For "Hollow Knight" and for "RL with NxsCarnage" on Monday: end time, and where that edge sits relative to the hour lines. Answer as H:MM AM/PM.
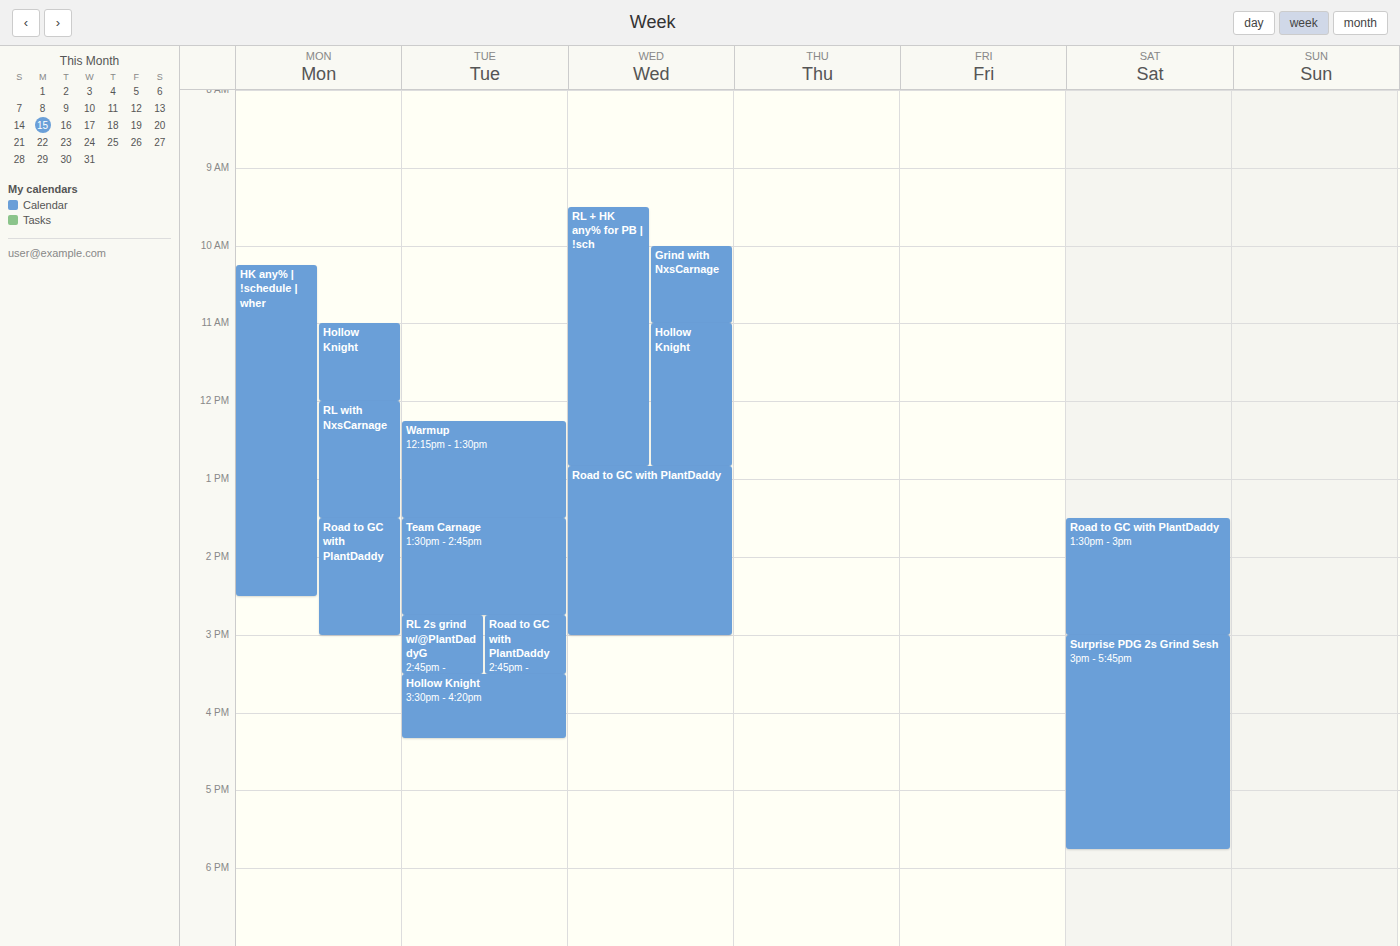
"Hollow Knight": 12:00 PM, exactly on the 12 PM line. "RL with NxsCarnage": 1:30 PM, halfway between the 1 PM and 2 PM lines.